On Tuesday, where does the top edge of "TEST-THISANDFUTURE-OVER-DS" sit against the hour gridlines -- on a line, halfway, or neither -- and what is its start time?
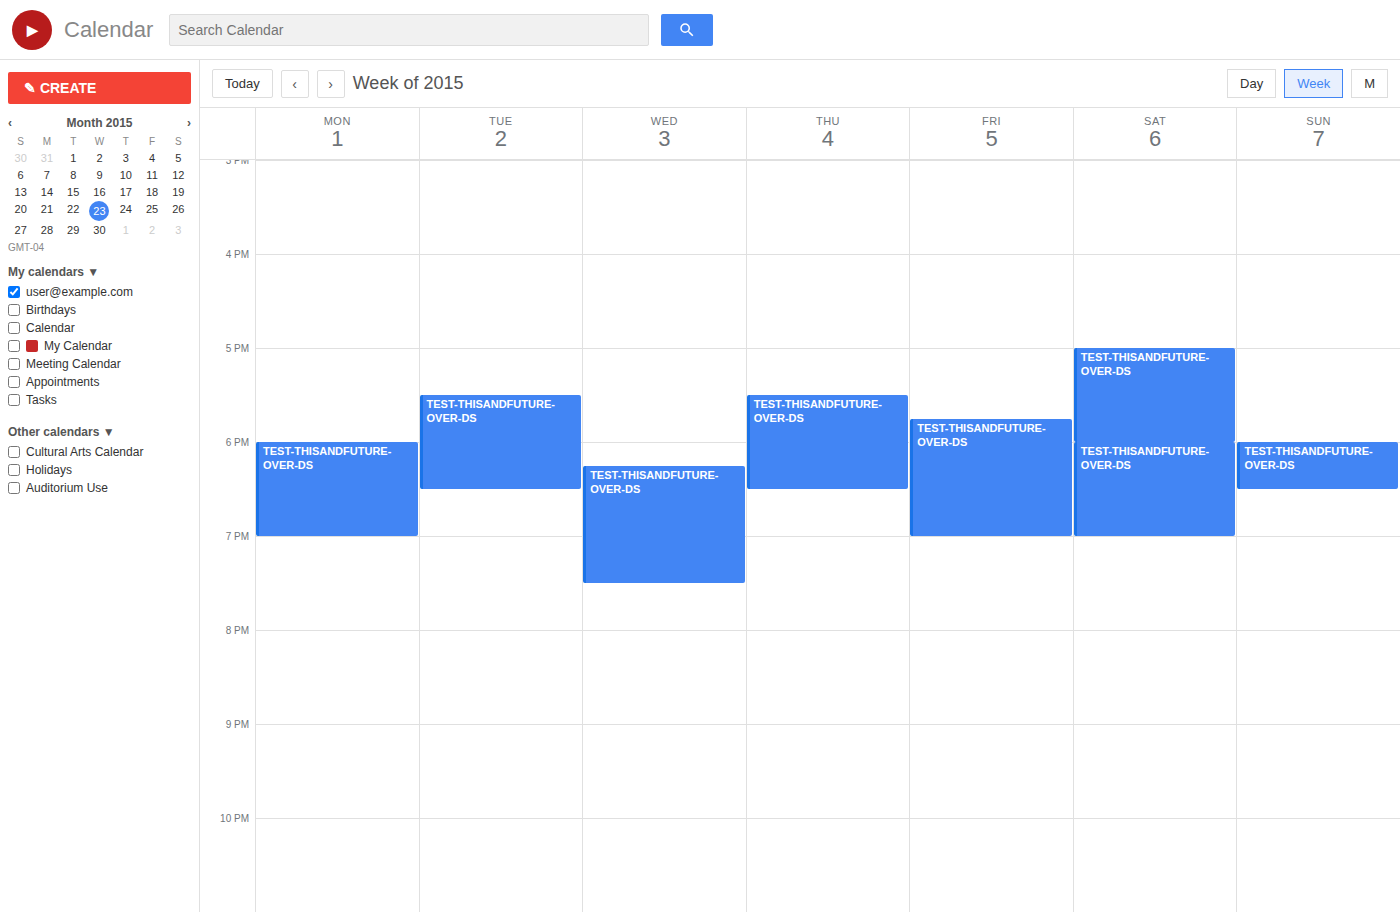
5:30 PM -- halfway between the 5 PM and 6 PM lines.